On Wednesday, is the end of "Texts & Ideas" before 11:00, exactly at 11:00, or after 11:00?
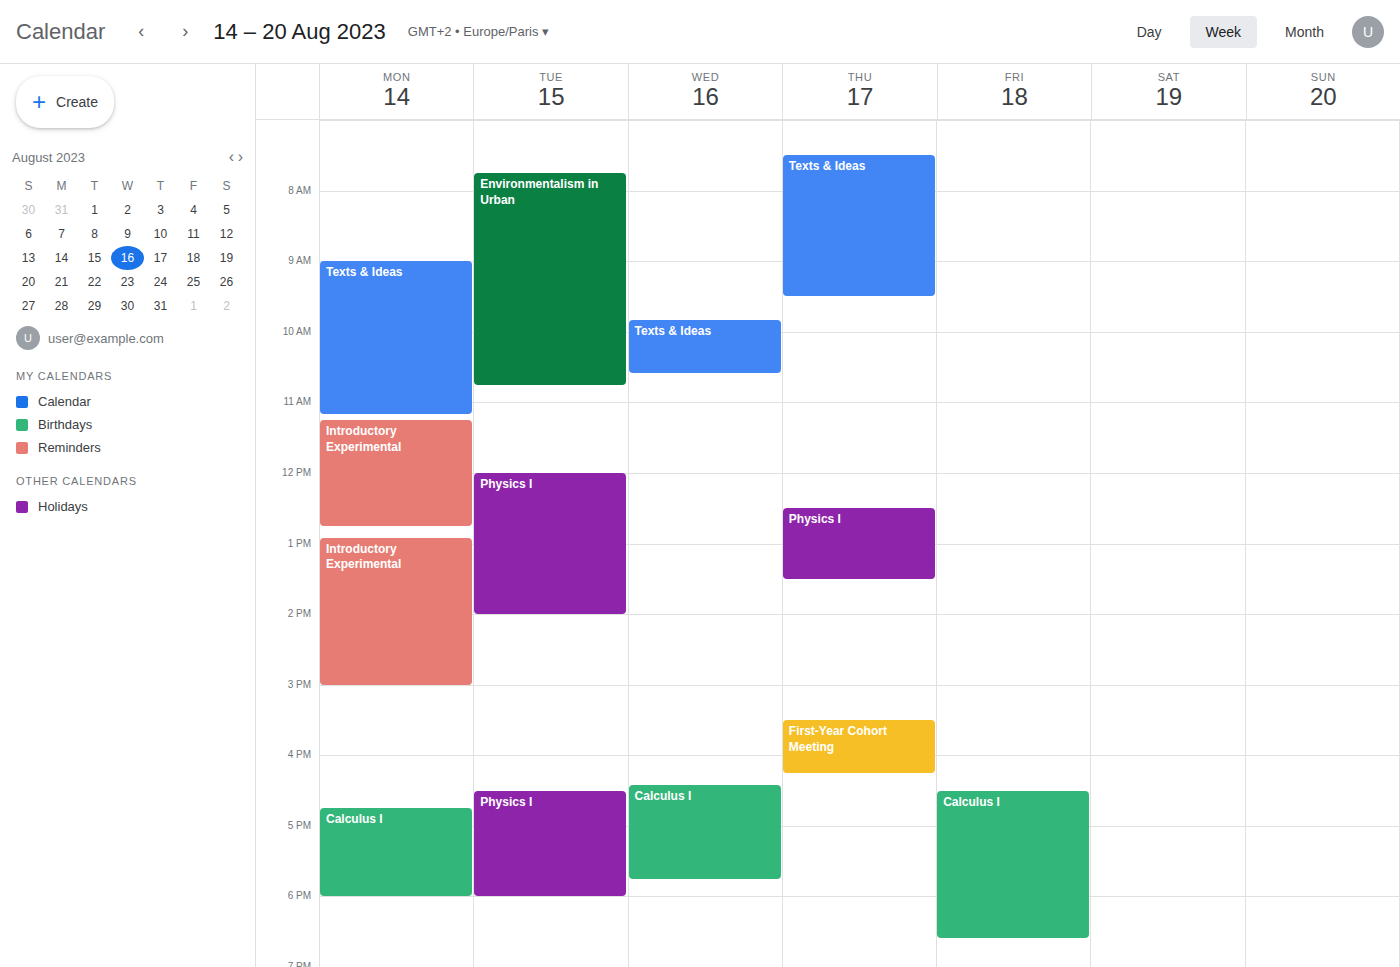
10:35 -- before 11:00, 25 minutes above the 11:00 line.